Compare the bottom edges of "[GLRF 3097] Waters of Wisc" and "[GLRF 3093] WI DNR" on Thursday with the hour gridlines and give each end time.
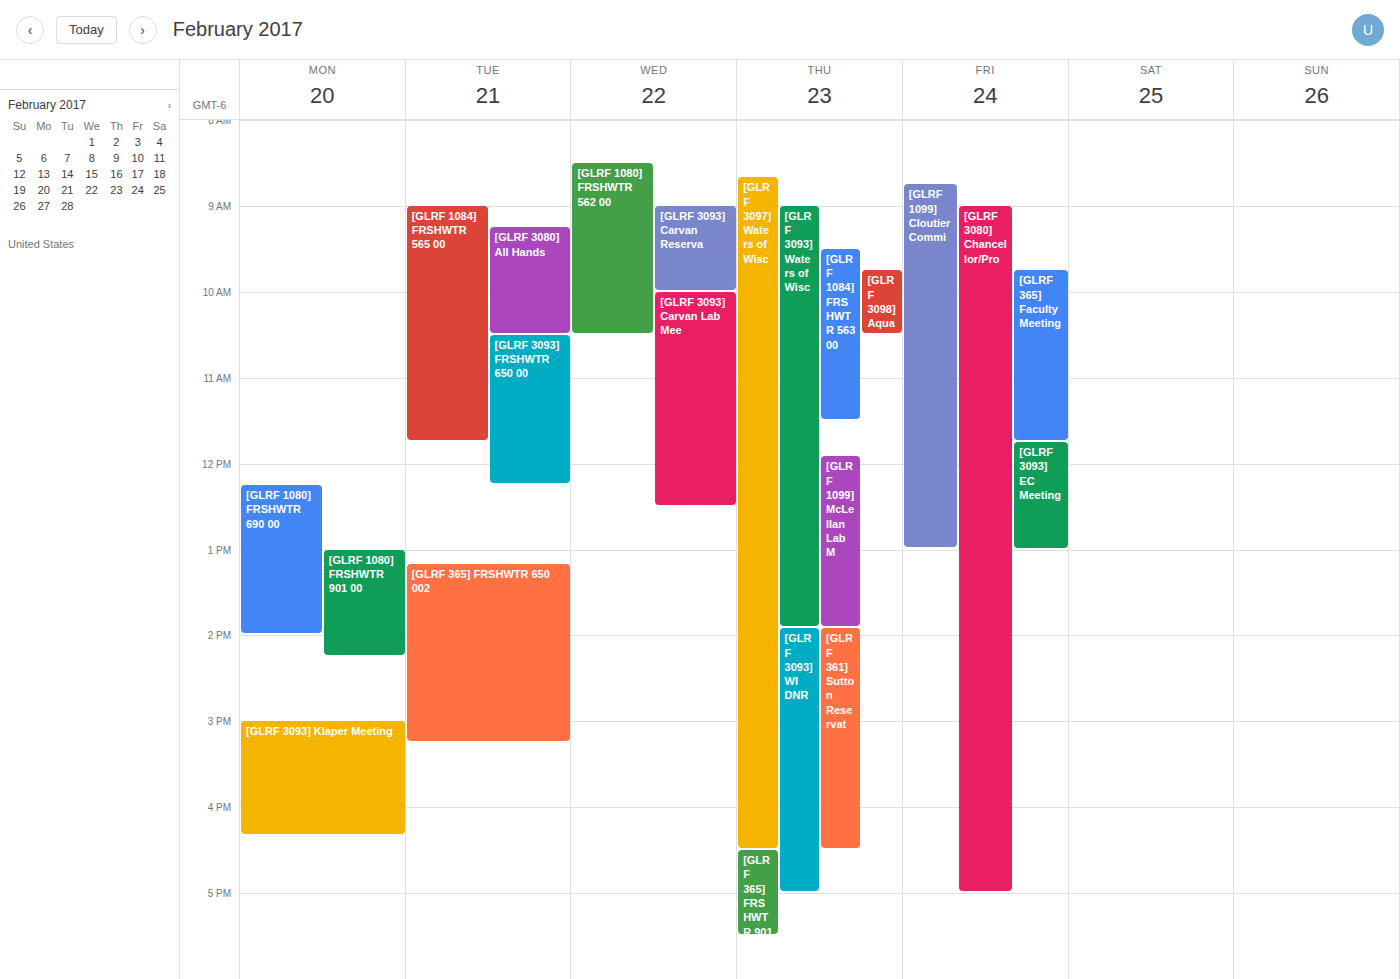
"[GLRF 3097] Waters of Wisc": 4:30 PM, halfway between the 4 PM and 5 PM lines. "[GLRF 3093] WI DNR": 5:00 PM, exactly on the 5 PM line.